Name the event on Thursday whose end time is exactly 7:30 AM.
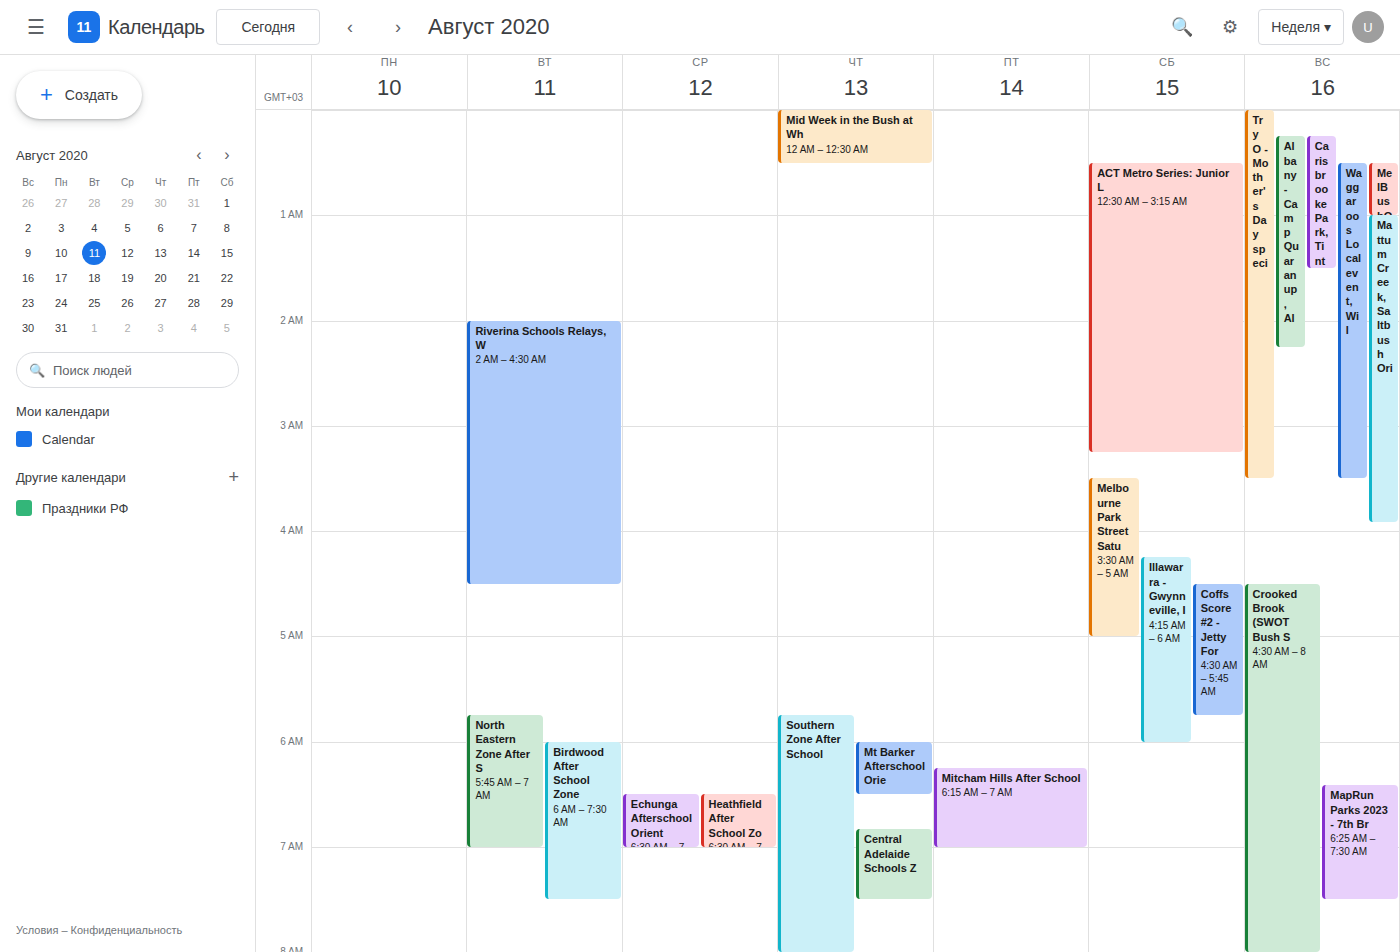
"Central Adelaide Schools Z"